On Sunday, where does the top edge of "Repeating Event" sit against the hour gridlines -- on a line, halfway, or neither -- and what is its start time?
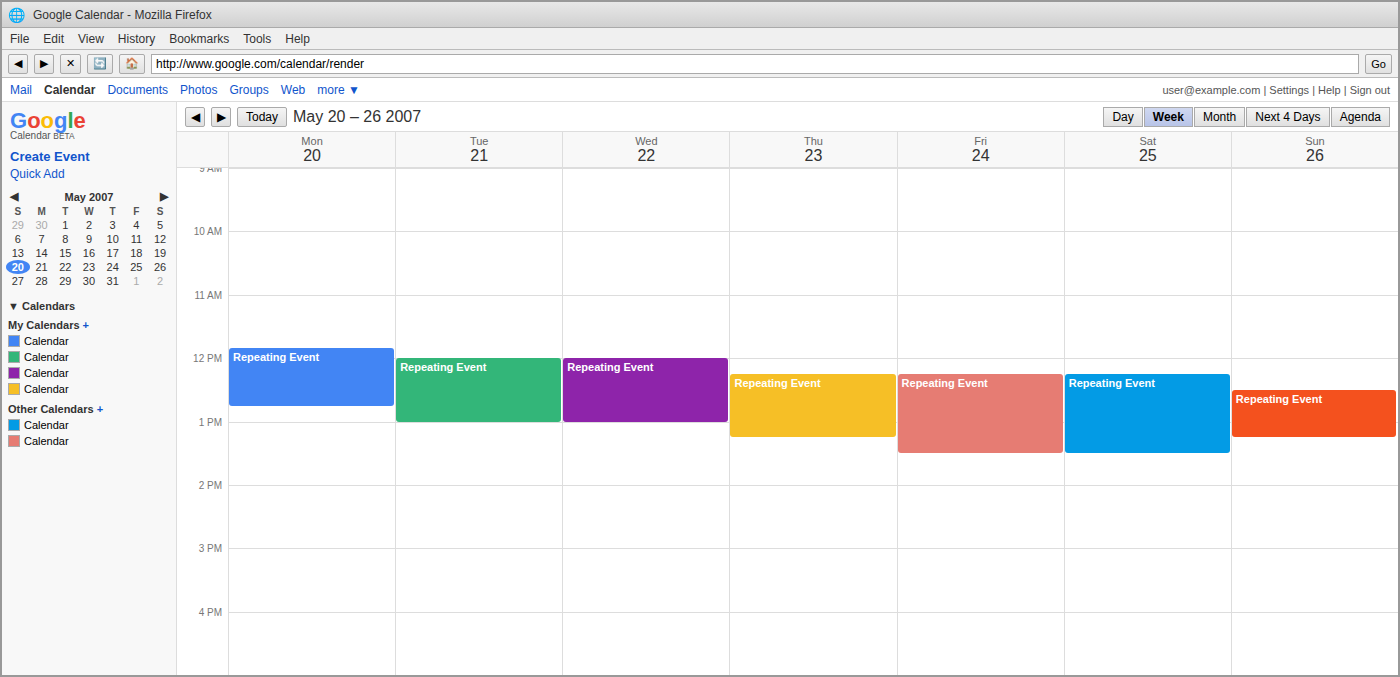
12:30 PM -- halfway between the 12 PM and 1 PM lines.